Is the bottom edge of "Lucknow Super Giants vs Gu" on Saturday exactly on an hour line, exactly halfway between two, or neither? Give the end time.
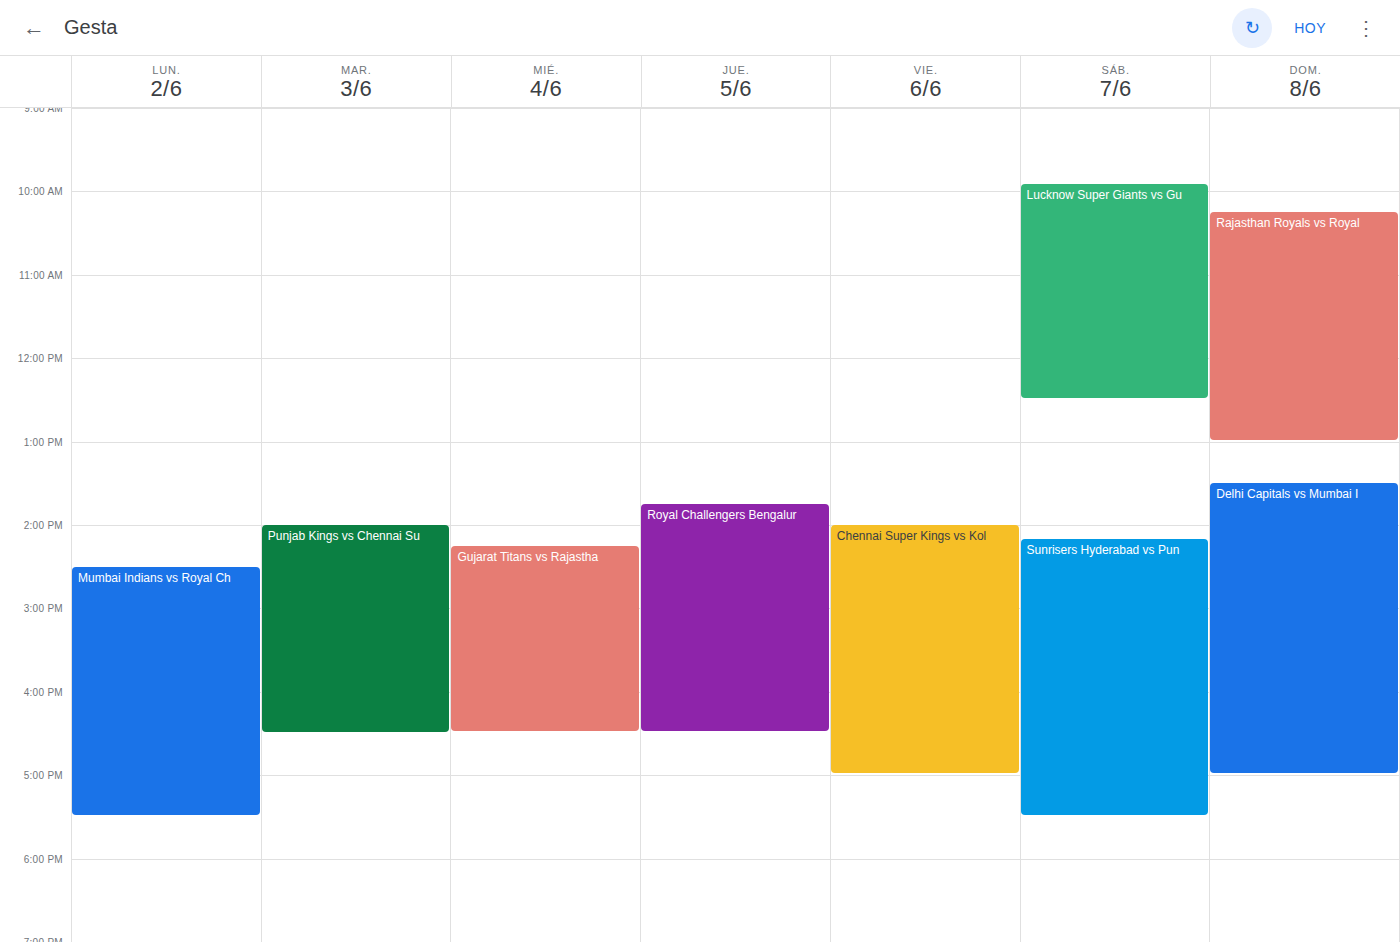
12:30 PM -- halfway between the 12 PM and 1 PM lines.